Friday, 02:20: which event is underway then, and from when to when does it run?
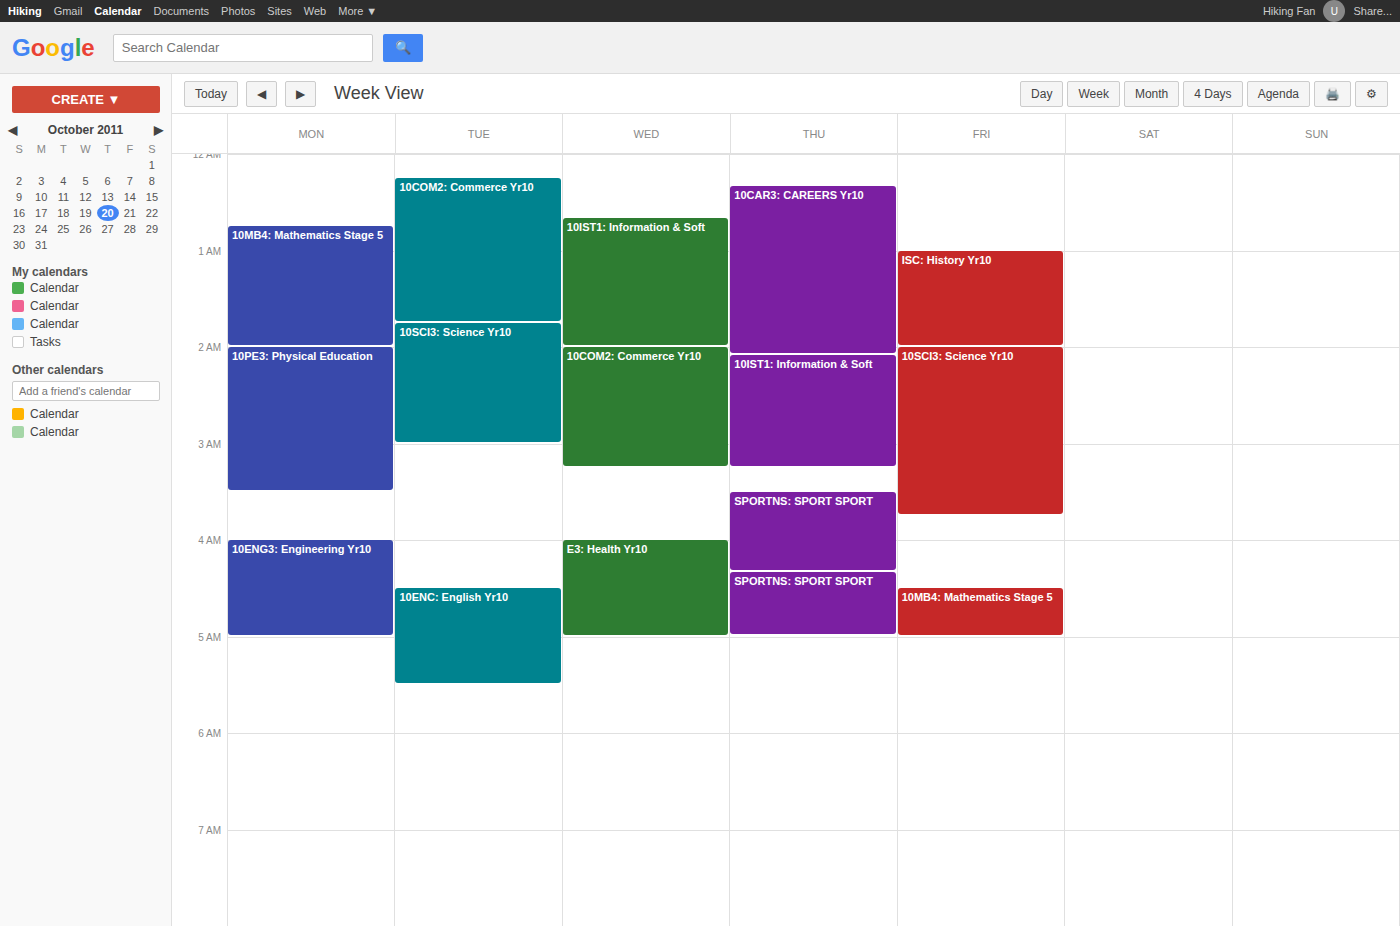
"10SCI3: Science Yr10", 02:00 to 03:45